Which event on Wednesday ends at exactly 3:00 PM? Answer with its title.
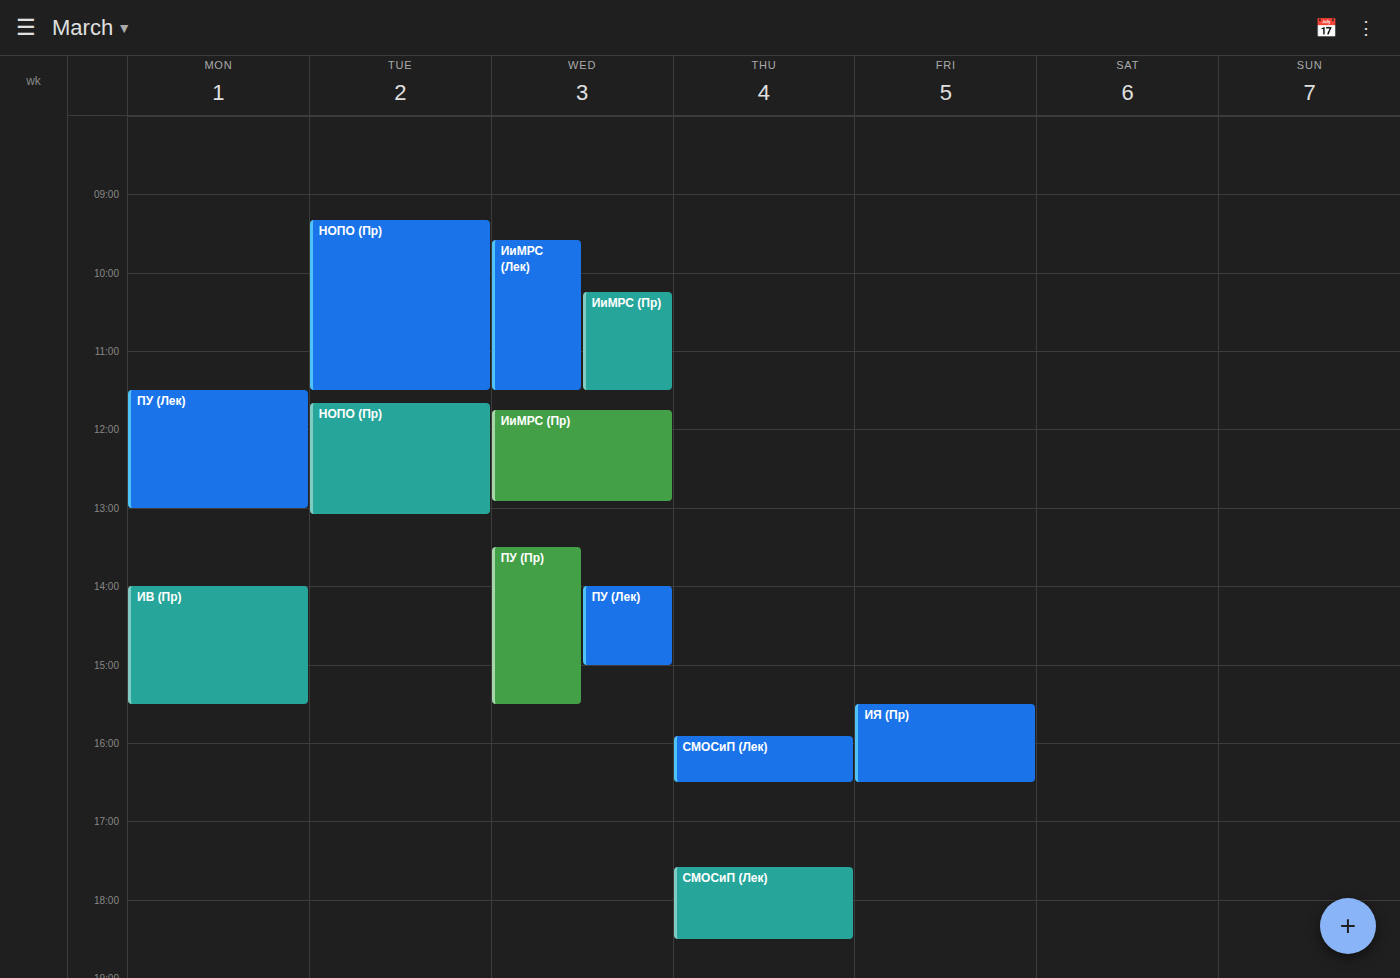
"ПУ (Лек)"